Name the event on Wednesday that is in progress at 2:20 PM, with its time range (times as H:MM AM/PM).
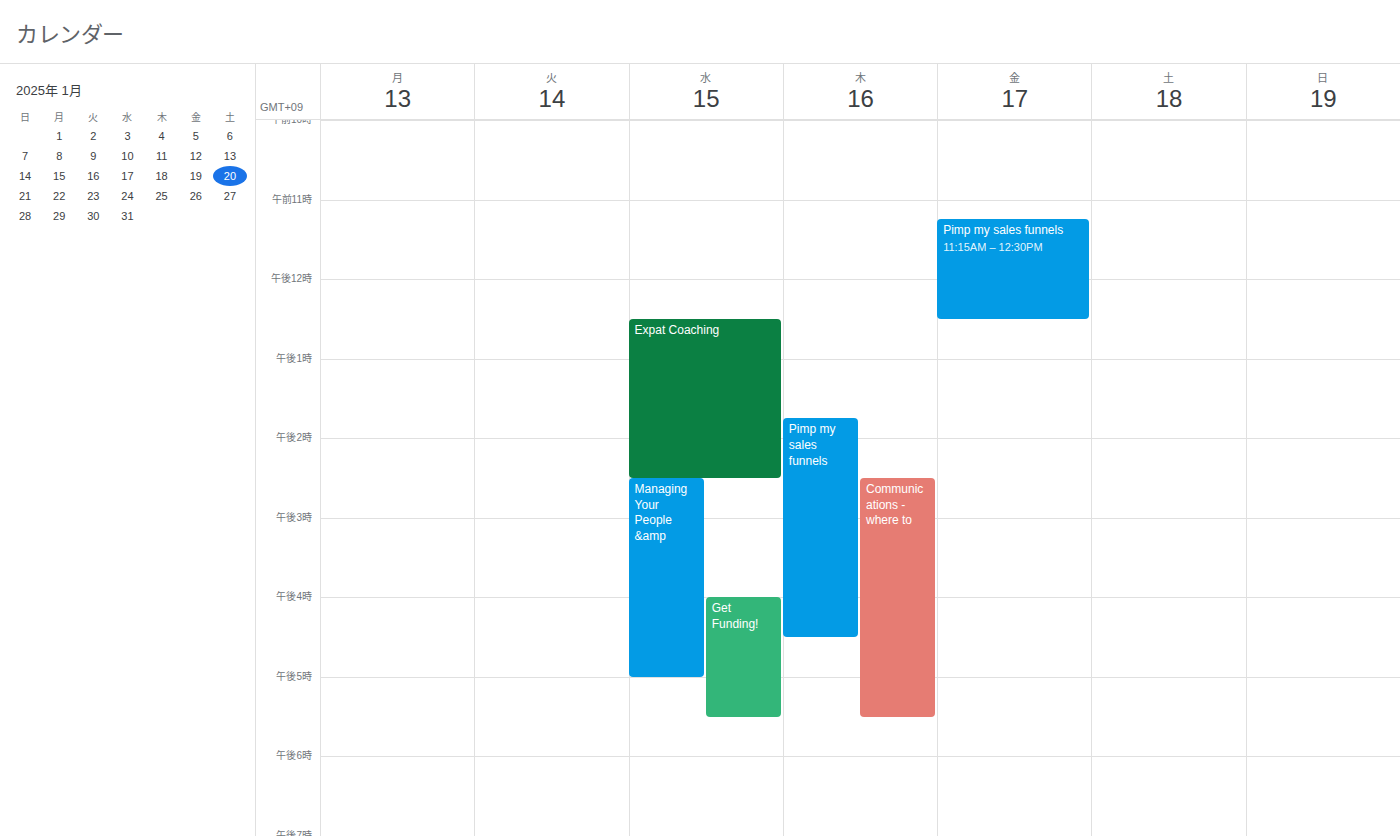
"Expat Coaching", 12:30 PM to 2:30 PM